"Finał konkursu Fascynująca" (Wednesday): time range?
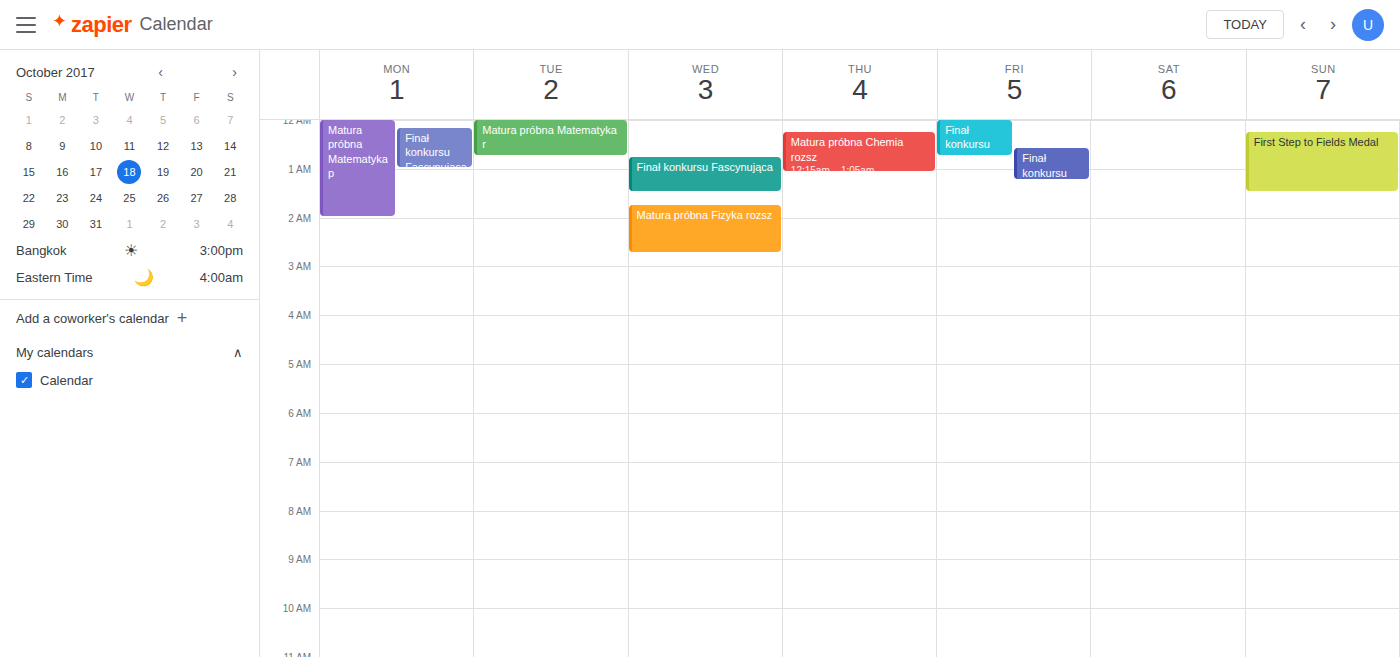
12:45 AM to 1:30 AM